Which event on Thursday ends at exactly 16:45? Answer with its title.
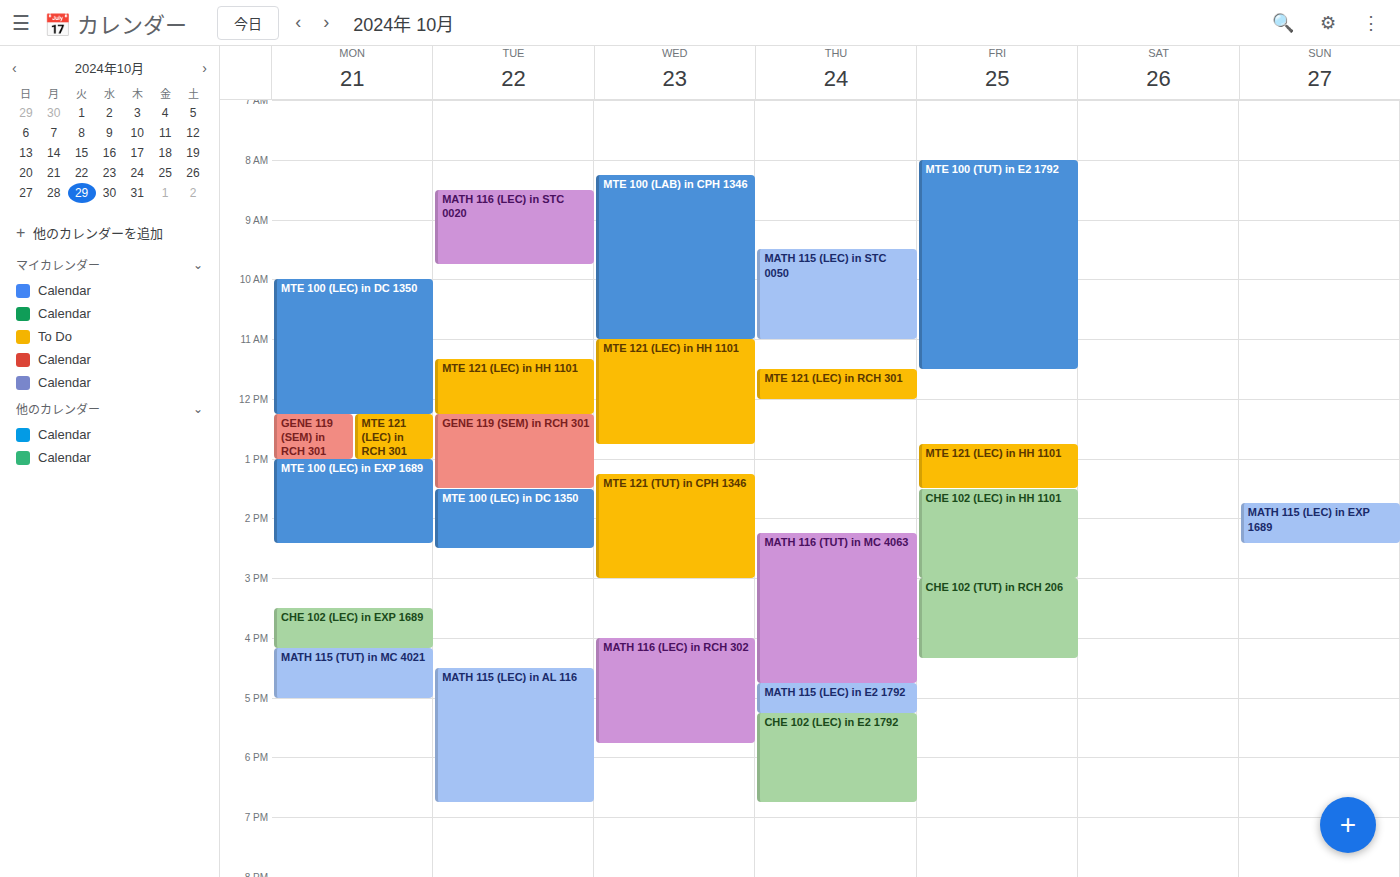
"MATH 116 (TUT) in MC 4063"